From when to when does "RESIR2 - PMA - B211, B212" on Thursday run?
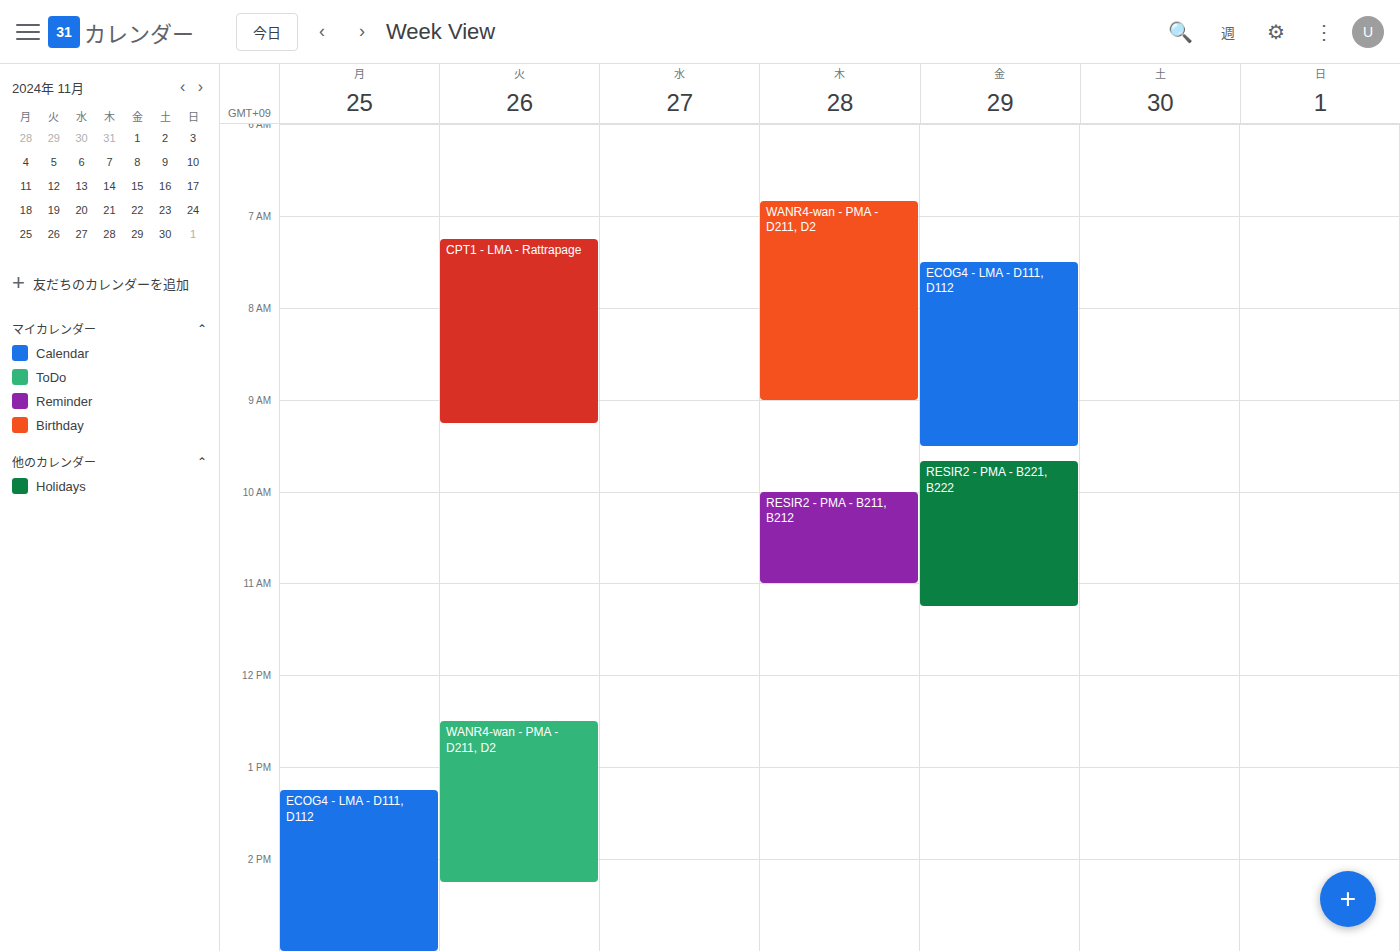
10:00 AM to 11:00 AM